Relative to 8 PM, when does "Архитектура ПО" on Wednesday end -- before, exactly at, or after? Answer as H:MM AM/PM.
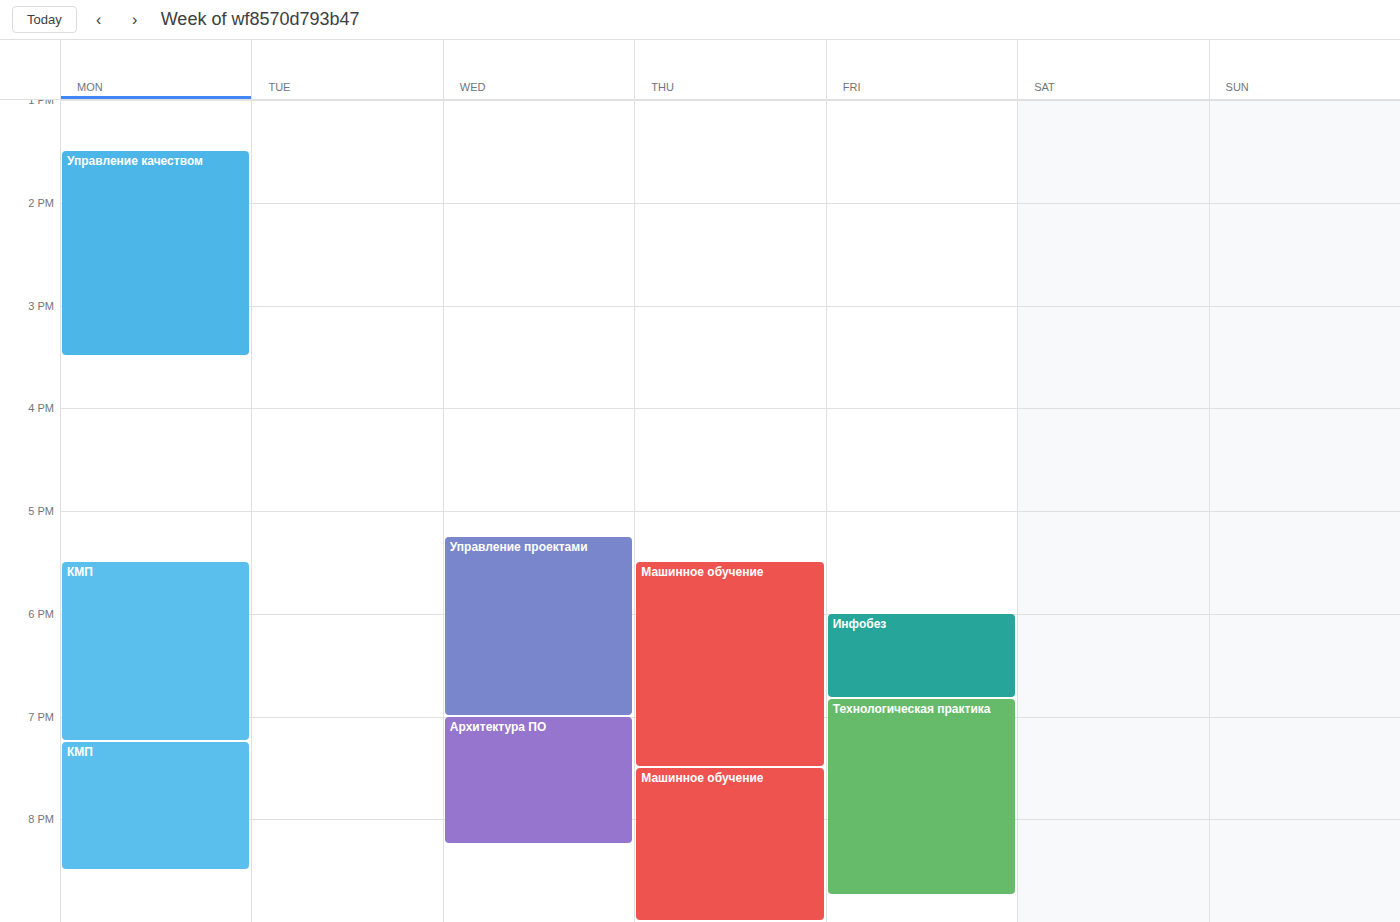
8:15 PM -- after 8 PM, 15 minutes below the 8 PM line.